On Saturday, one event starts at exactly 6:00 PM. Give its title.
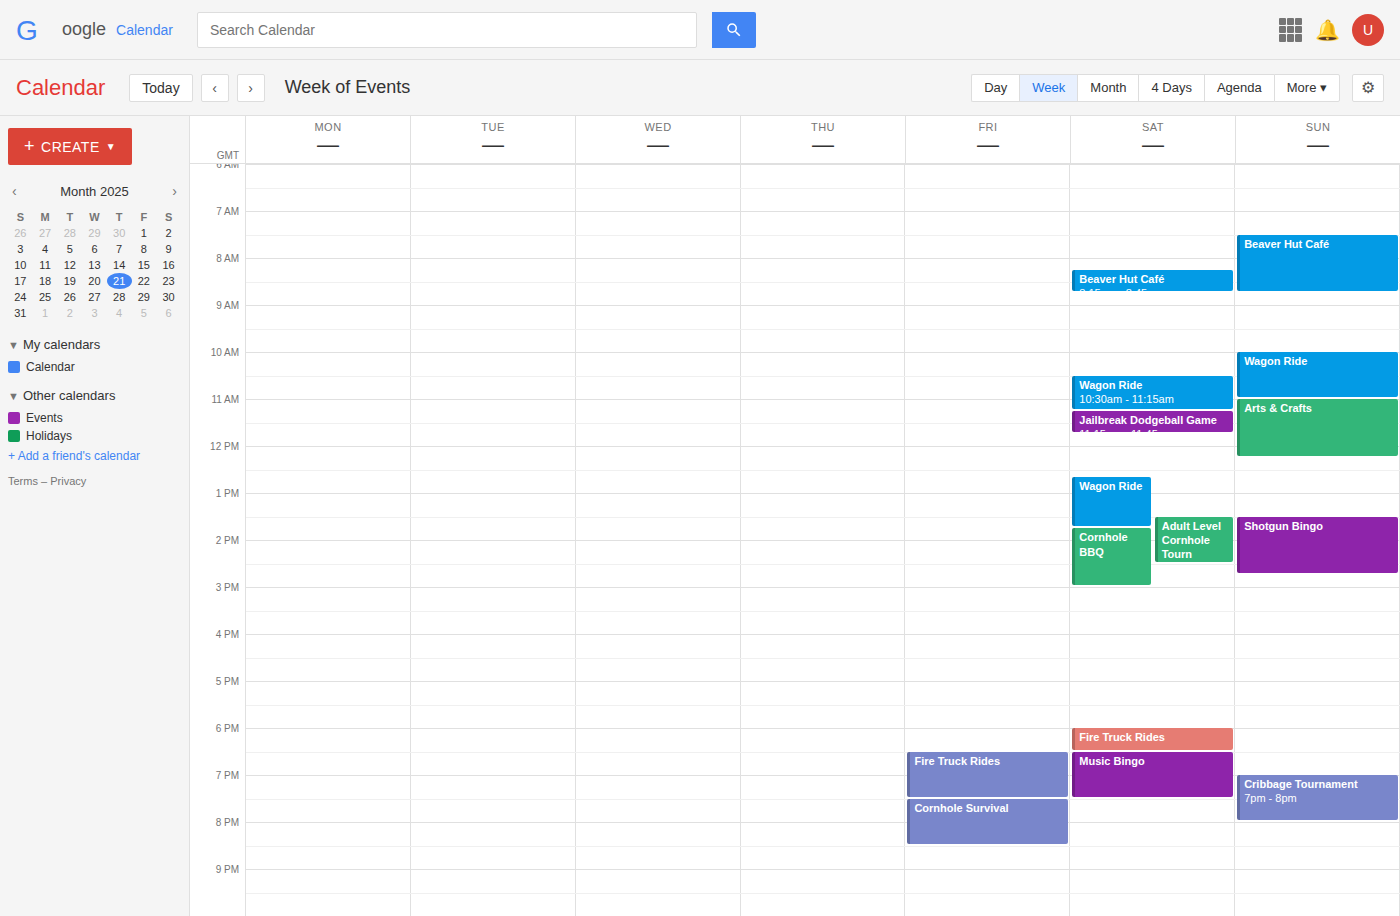
"Fire Truck Rides"